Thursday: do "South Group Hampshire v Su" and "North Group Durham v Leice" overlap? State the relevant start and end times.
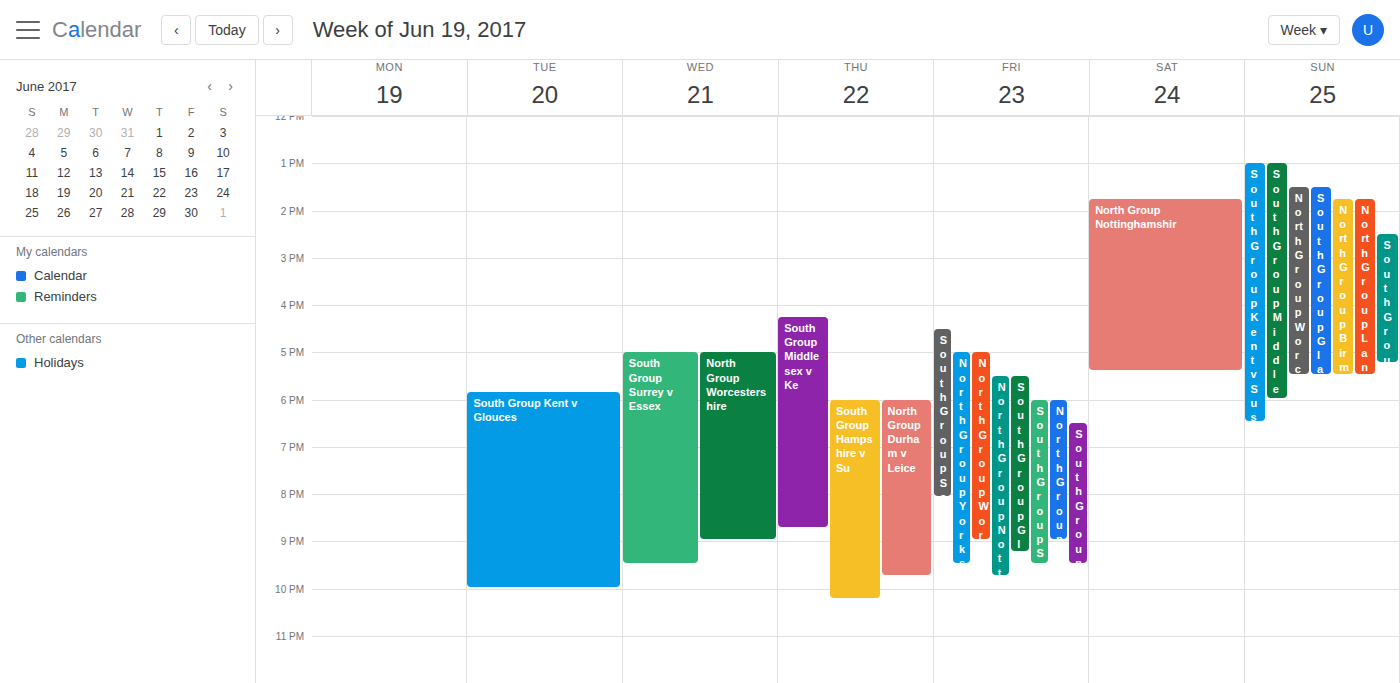
"North Group Durham v Leice" runs 6:00 PM to 9:45 PM, inside "South Group Hampshire v Su" -- they overlap.